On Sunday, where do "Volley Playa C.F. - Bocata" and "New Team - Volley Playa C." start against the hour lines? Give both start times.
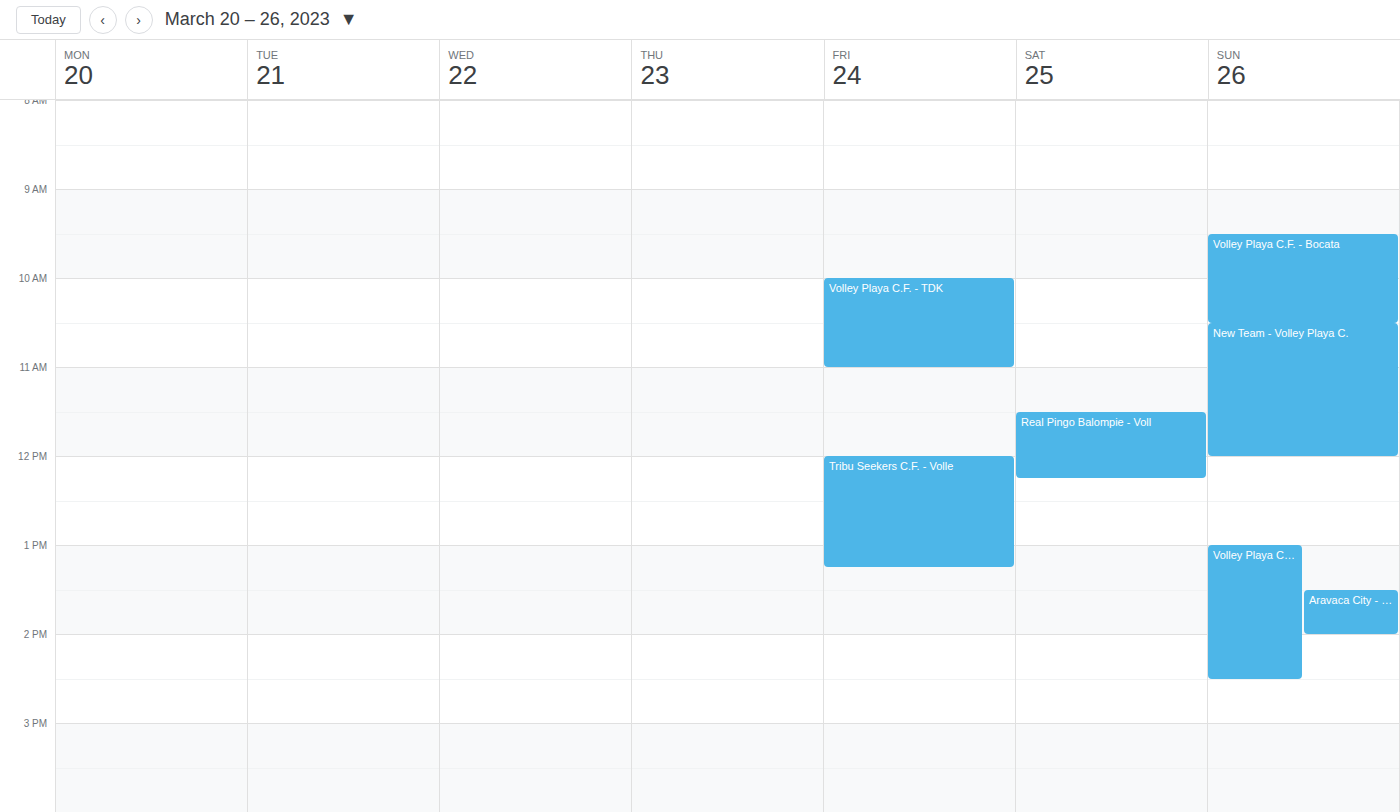
"Volley Playa C.F. - Bocata": 9:30 AM, halfway between the 9 AM and 10 AM lines. "New Team - Volley Playa C.": 10:30 AM, halfway between the 10 AM and 11 AM lines.